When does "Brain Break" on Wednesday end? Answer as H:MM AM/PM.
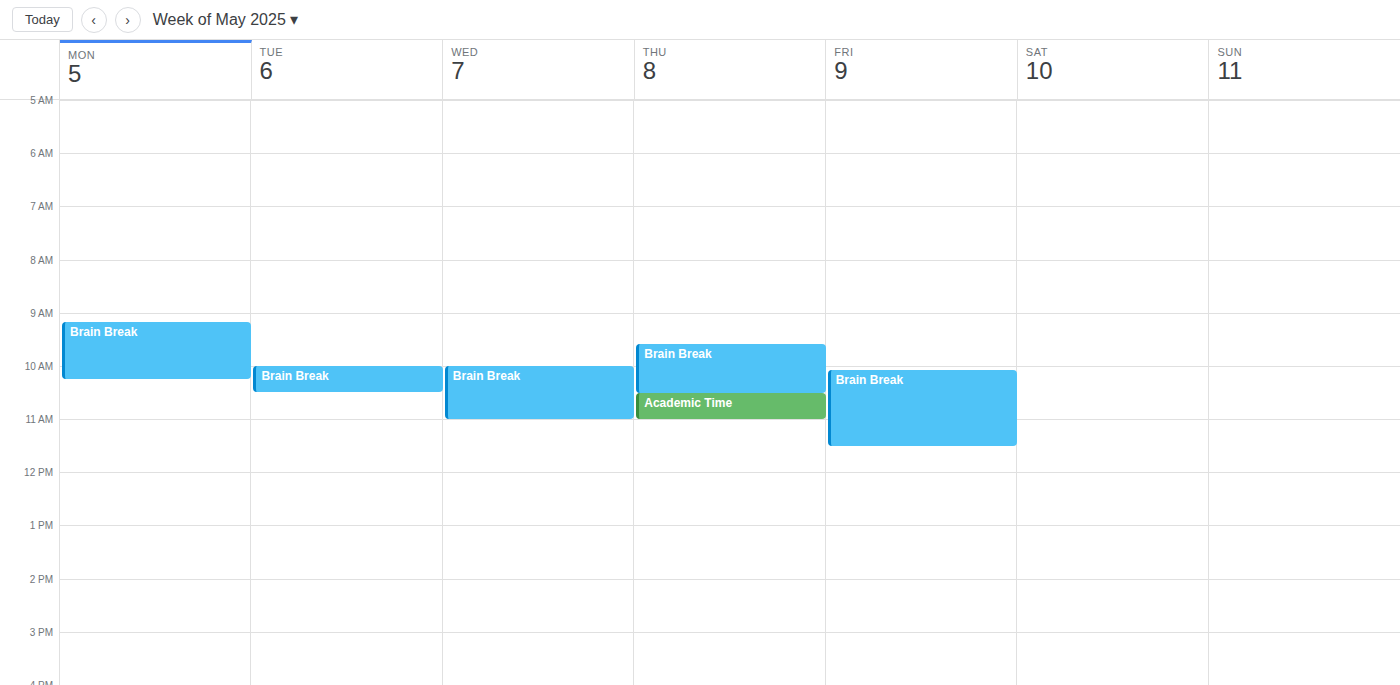
11:00 AM